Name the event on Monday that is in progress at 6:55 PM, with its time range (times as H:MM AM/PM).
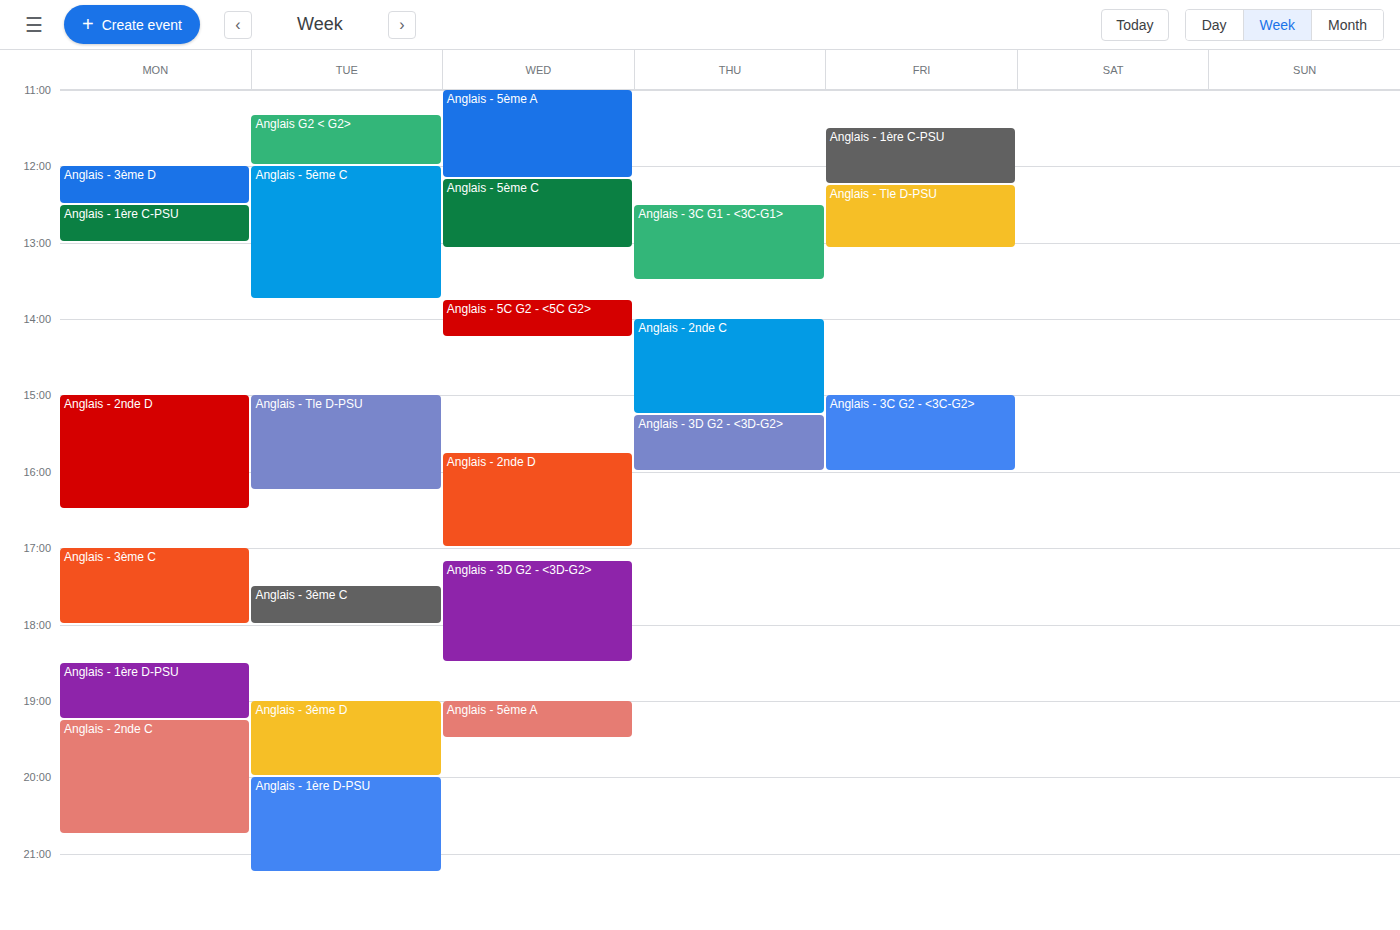
"Anglais - 1ère D-PSU", 6:30 PM to 7:15 PM